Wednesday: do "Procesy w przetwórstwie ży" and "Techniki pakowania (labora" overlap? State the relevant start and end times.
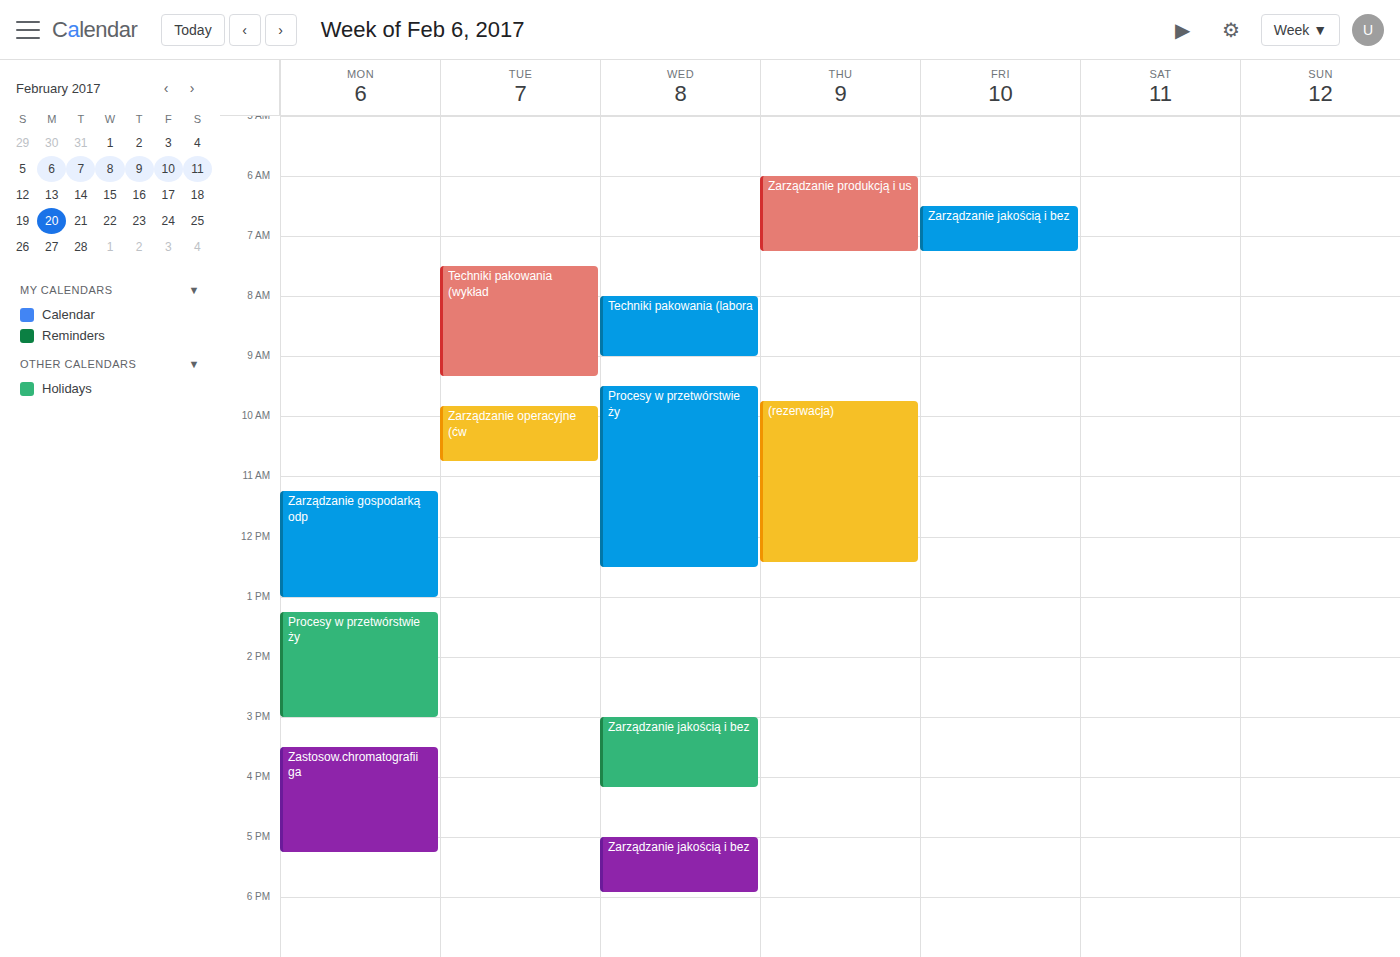
"Techniki pakowania (labora" ends at 9:00 AM and "Procesy w przetwórstwie ży" starts at 9:30 AM -- no overlap.